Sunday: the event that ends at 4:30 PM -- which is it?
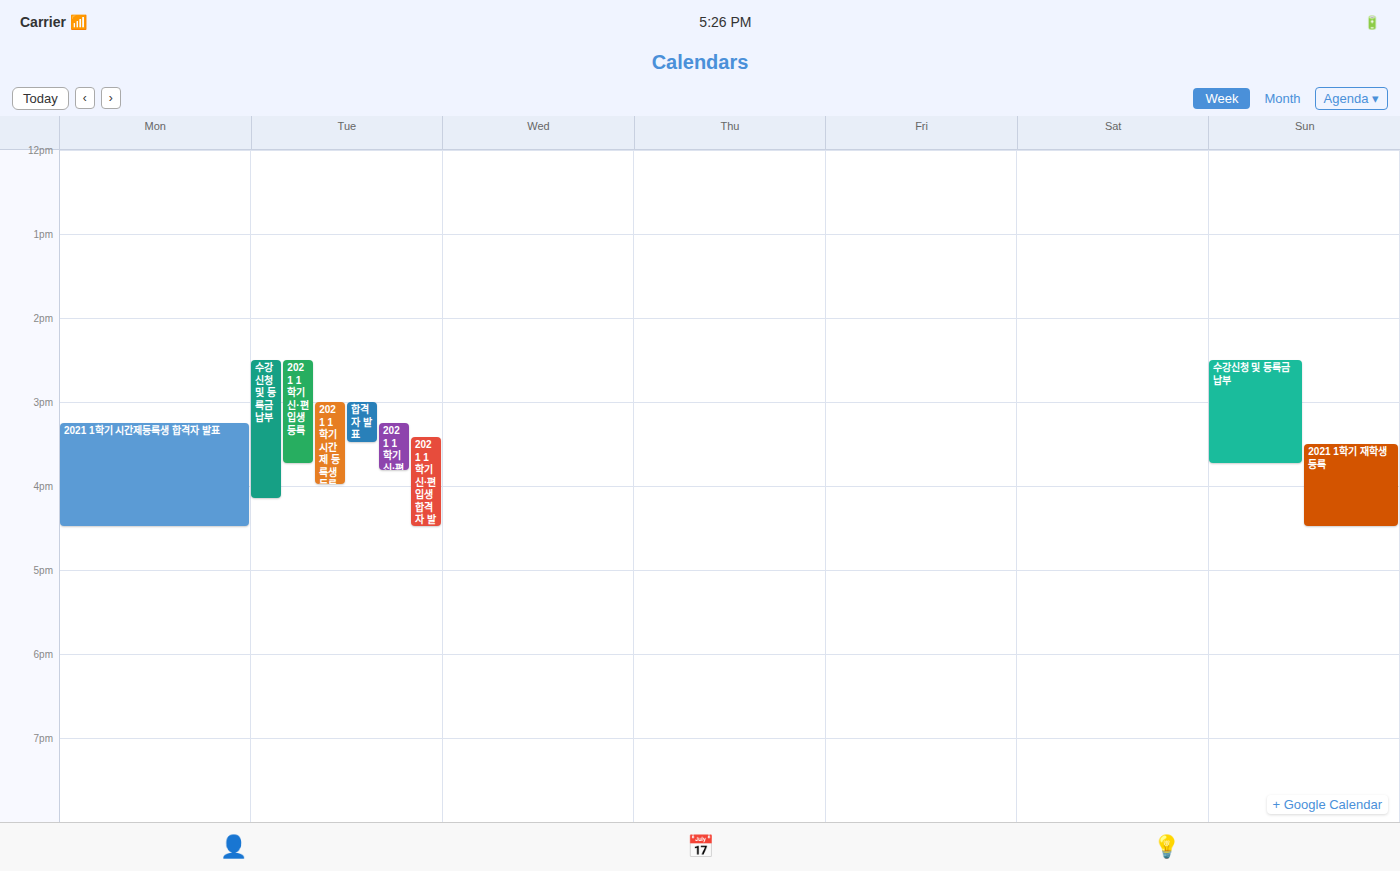
"2021 1학기 재학생 등록"